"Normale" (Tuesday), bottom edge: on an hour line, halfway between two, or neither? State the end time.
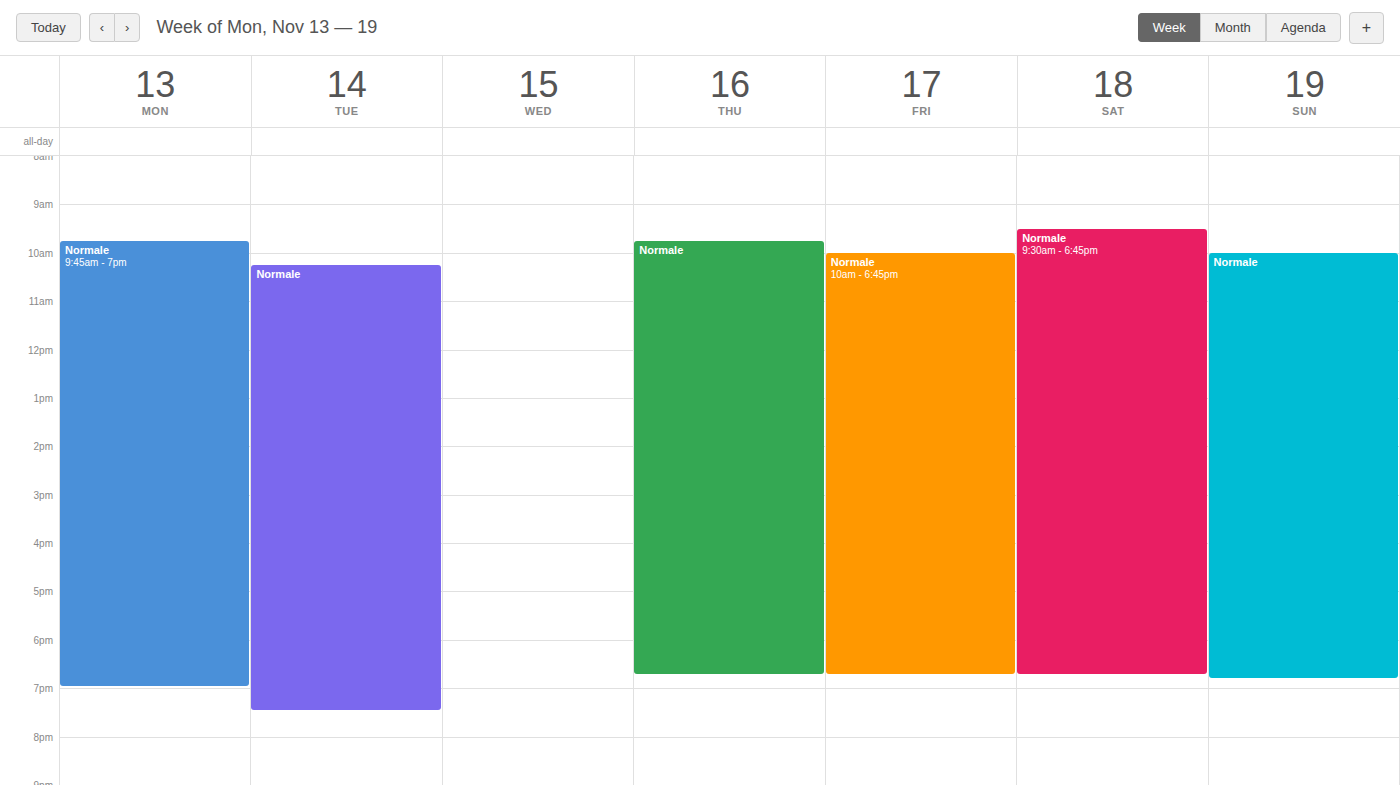
7:30 PM -- halfway between the 7 PM and 8 PM lines.